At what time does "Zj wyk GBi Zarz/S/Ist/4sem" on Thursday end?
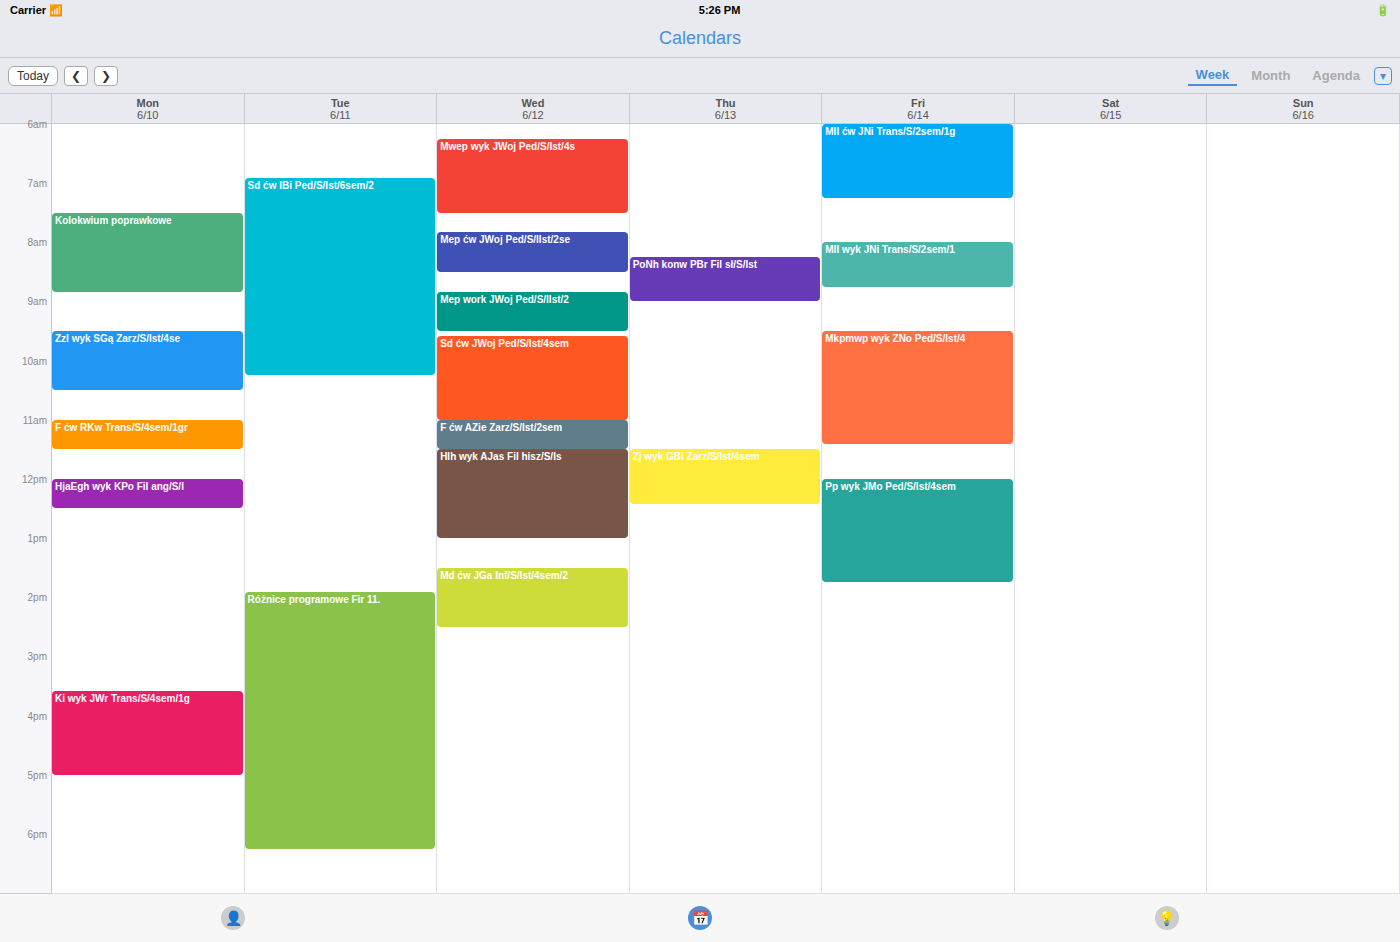
12:25